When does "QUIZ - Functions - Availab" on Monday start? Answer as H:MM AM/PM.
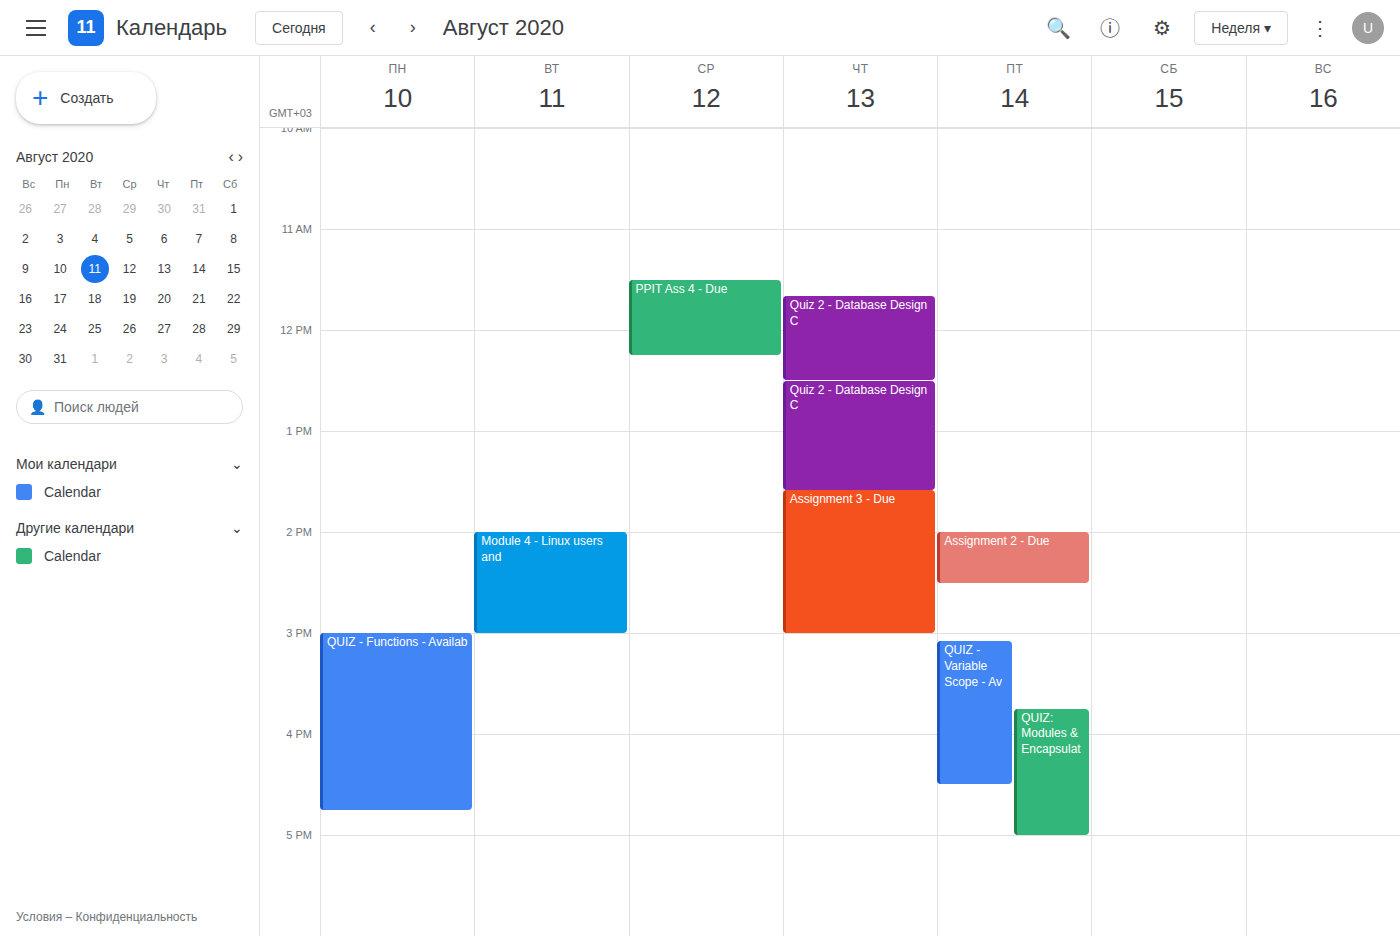
3:00 PM